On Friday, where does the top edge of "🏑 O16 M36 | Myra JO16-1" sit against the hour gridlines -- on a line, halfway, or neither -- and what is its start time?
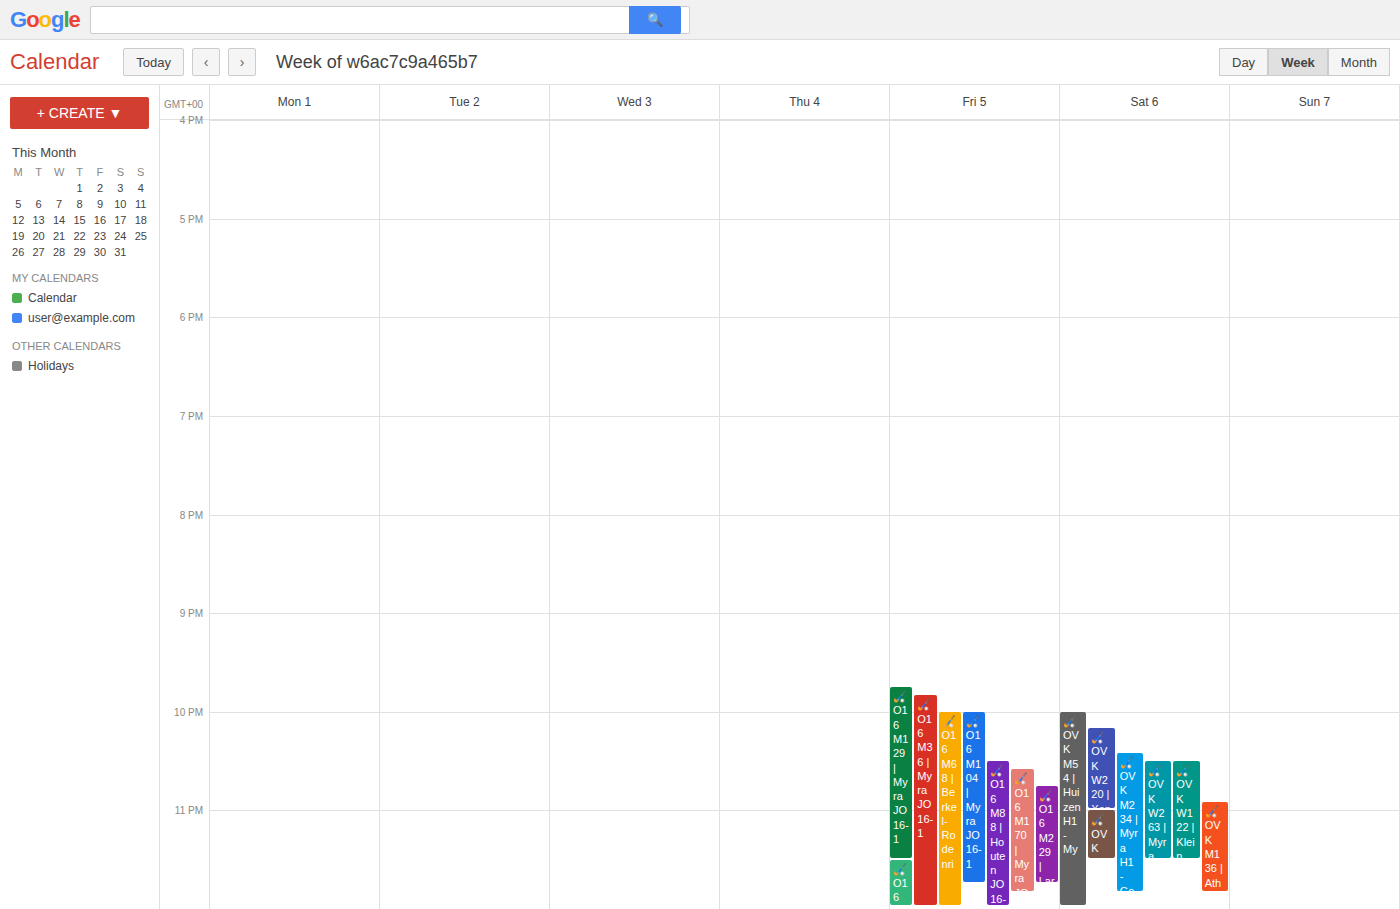
9:50 PM -- neither: 50 minutes below the 9 PM line and 10 minutes above the 10 PM line.